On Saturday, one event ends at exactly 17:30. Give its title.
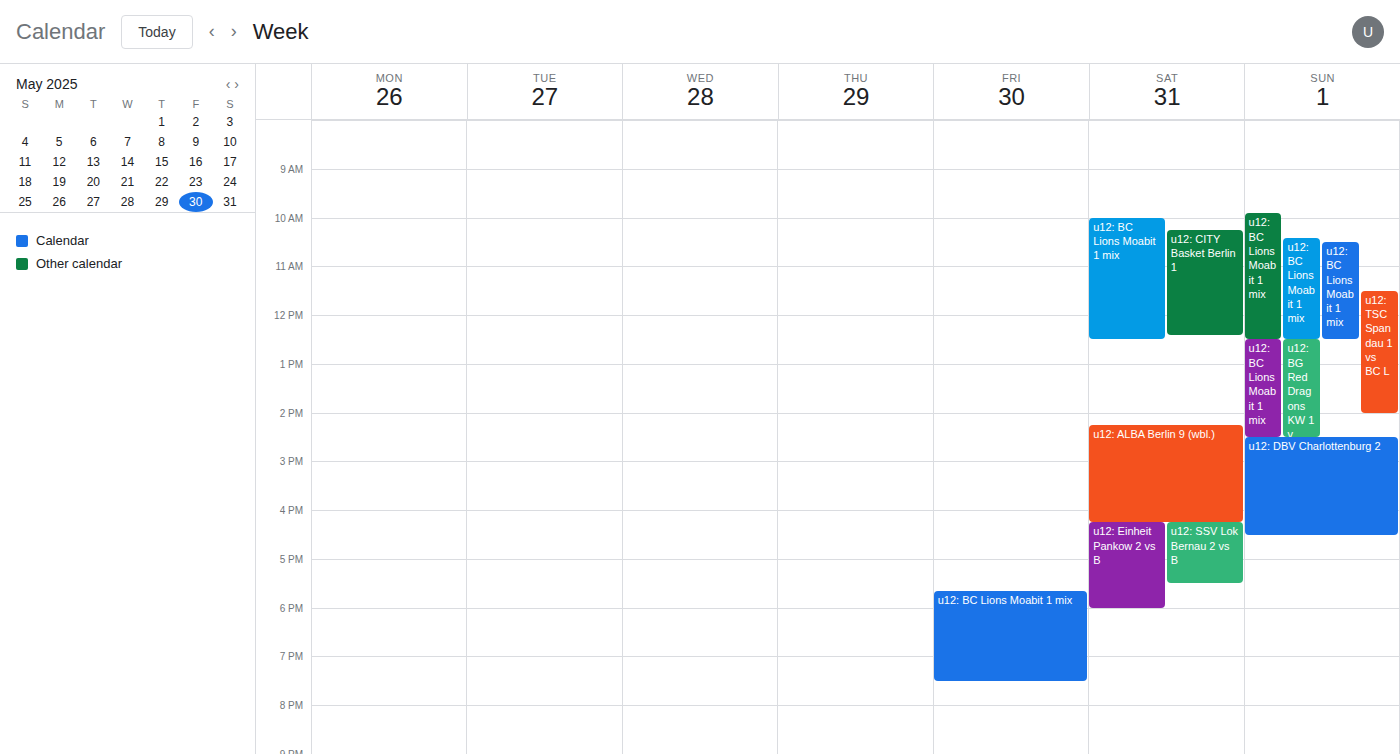
"u12: SSV Lok Bernau 2 vs B"